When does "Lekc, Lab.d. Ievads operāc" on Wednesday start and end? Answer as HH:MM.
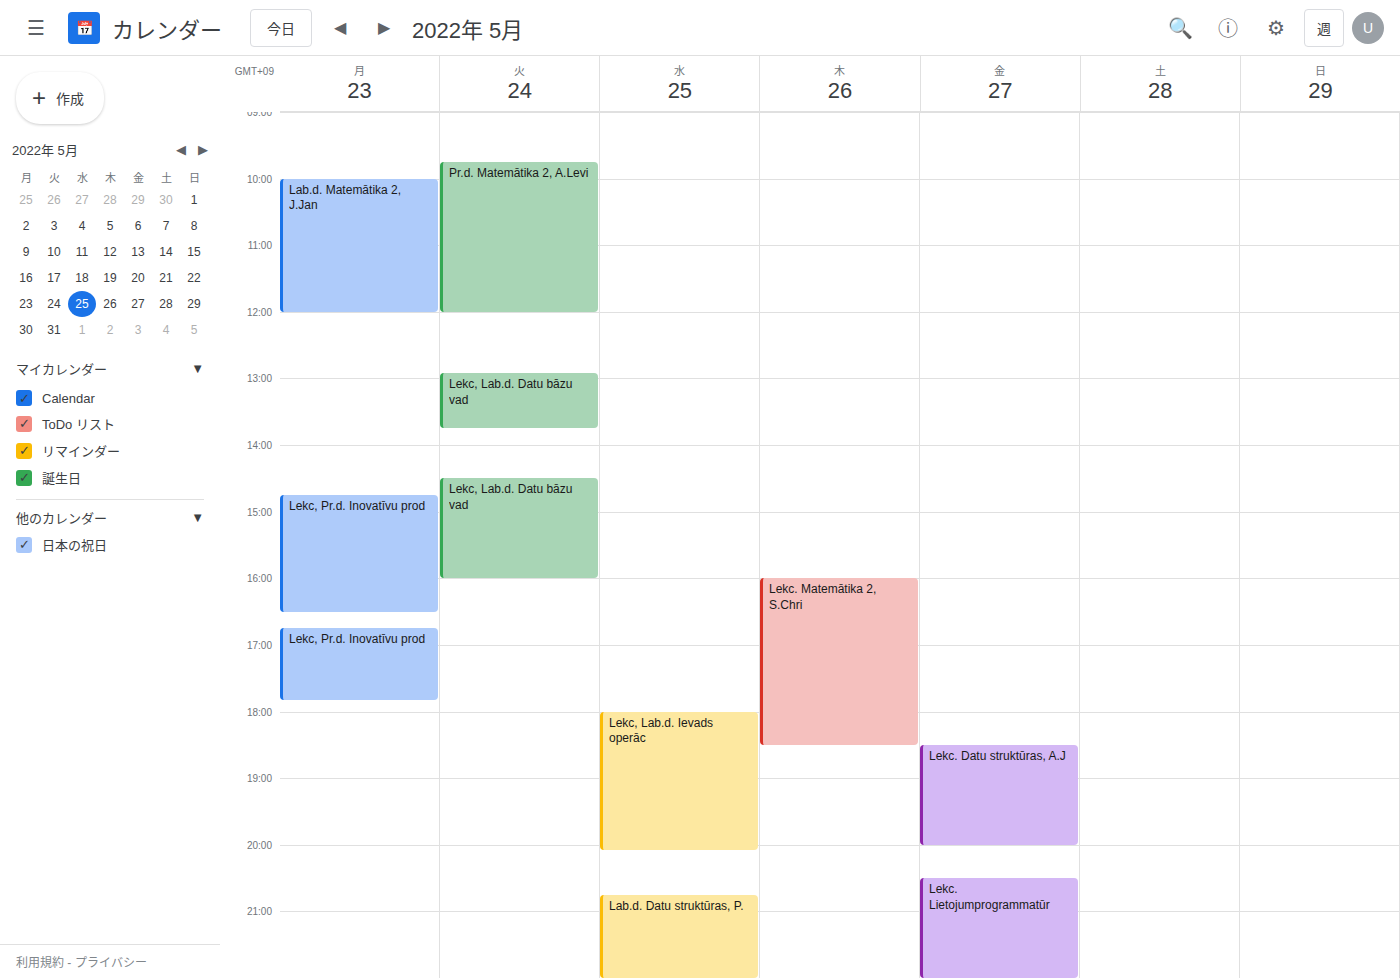
18:00 to 20:05